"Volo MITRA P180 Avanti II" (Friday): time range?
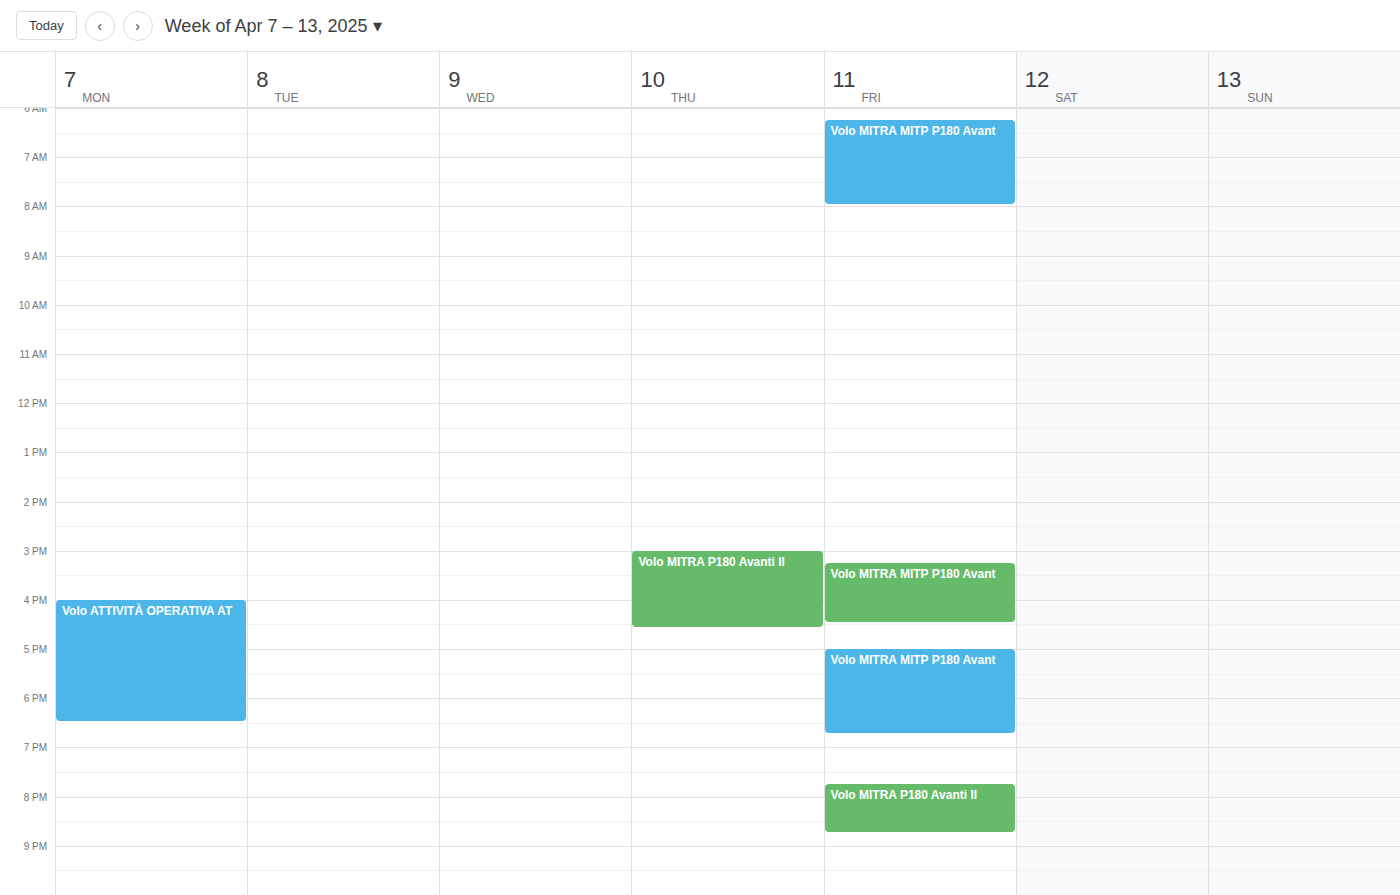
7:45 PM to 8:45 PM